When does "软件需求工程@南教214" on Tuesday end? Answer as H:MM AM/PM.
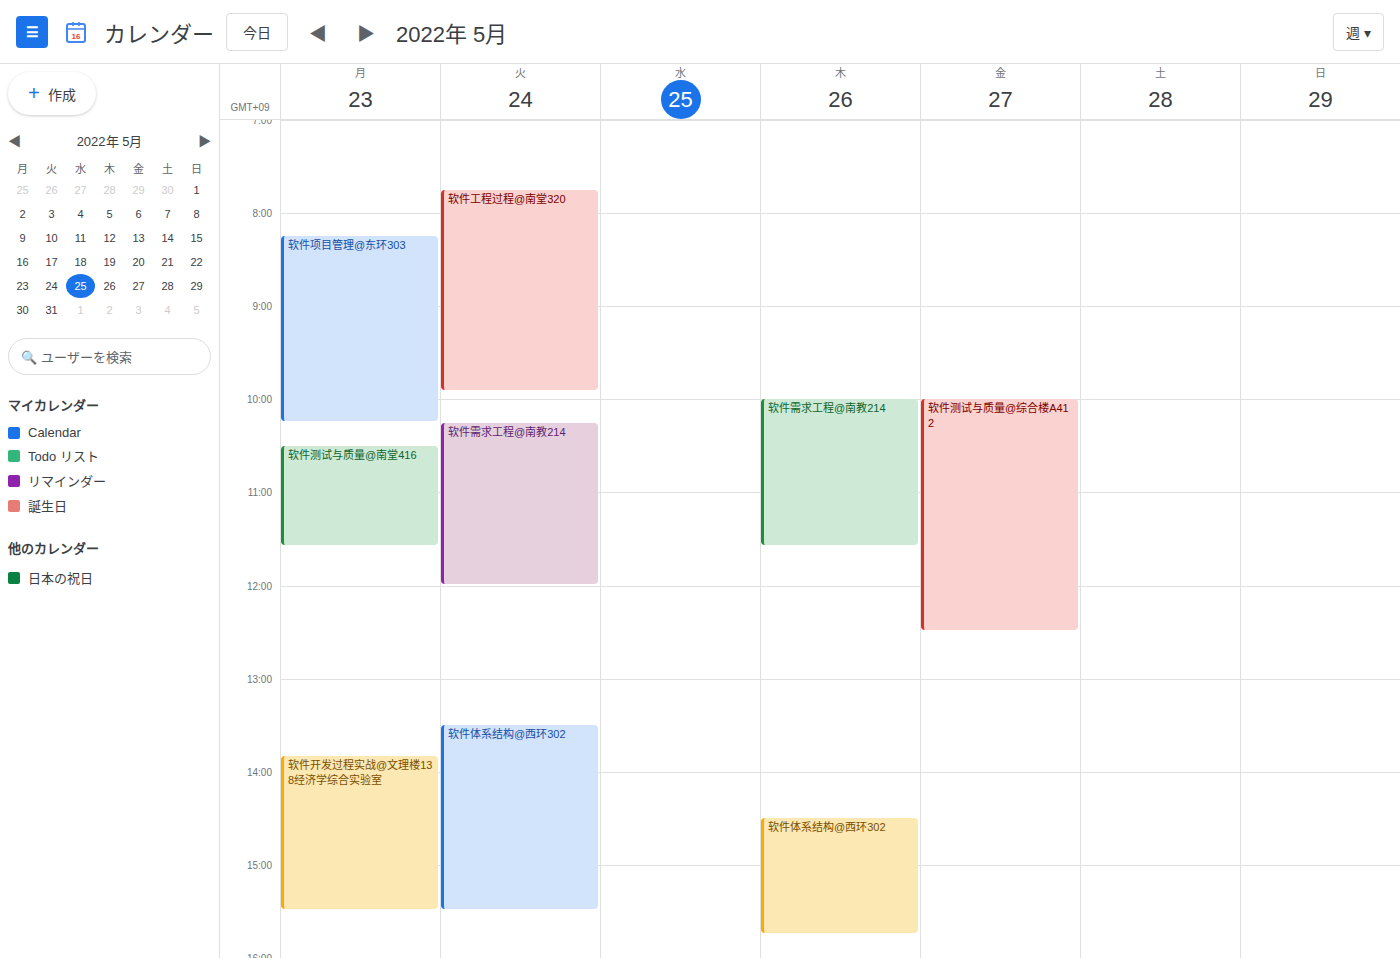
12:00 PM